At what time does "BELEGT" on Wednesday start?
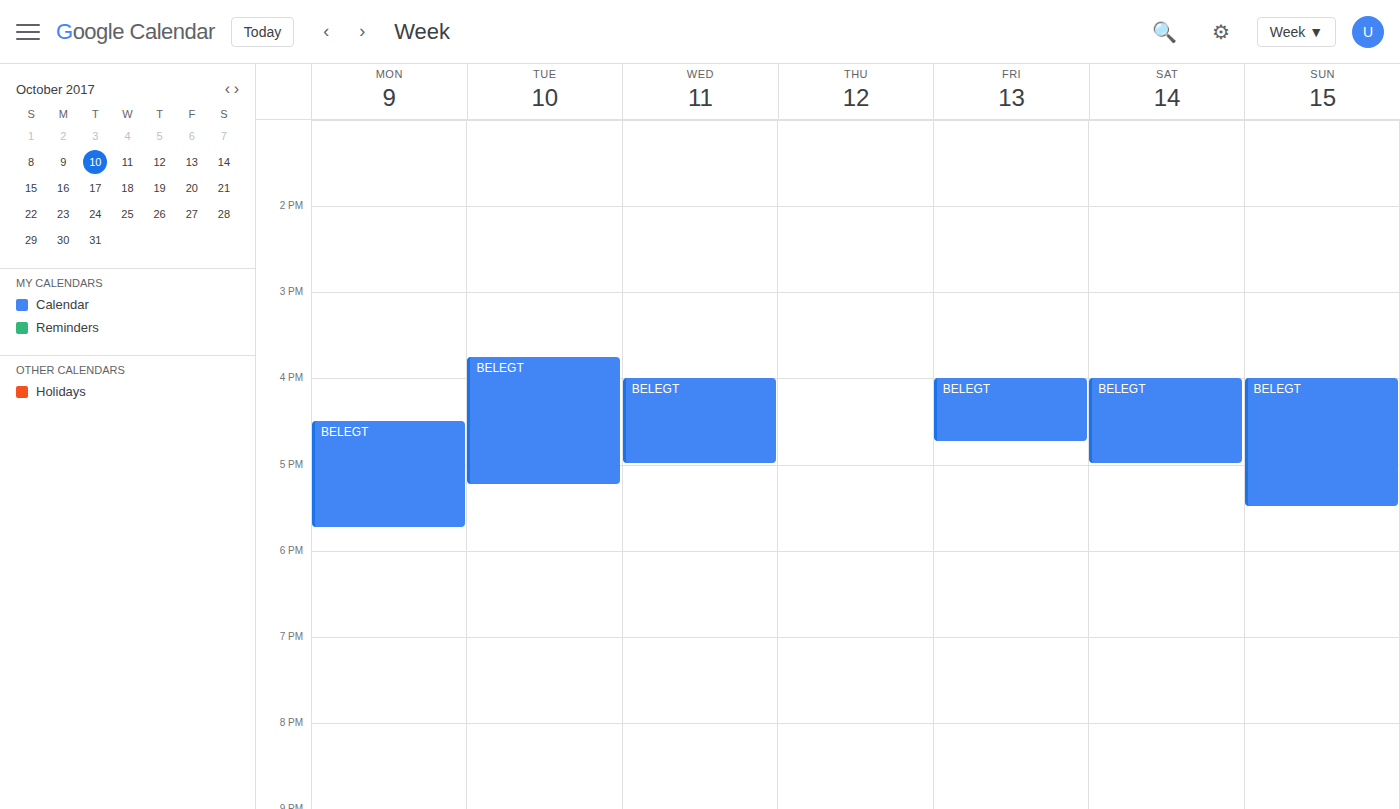
4:00 PM